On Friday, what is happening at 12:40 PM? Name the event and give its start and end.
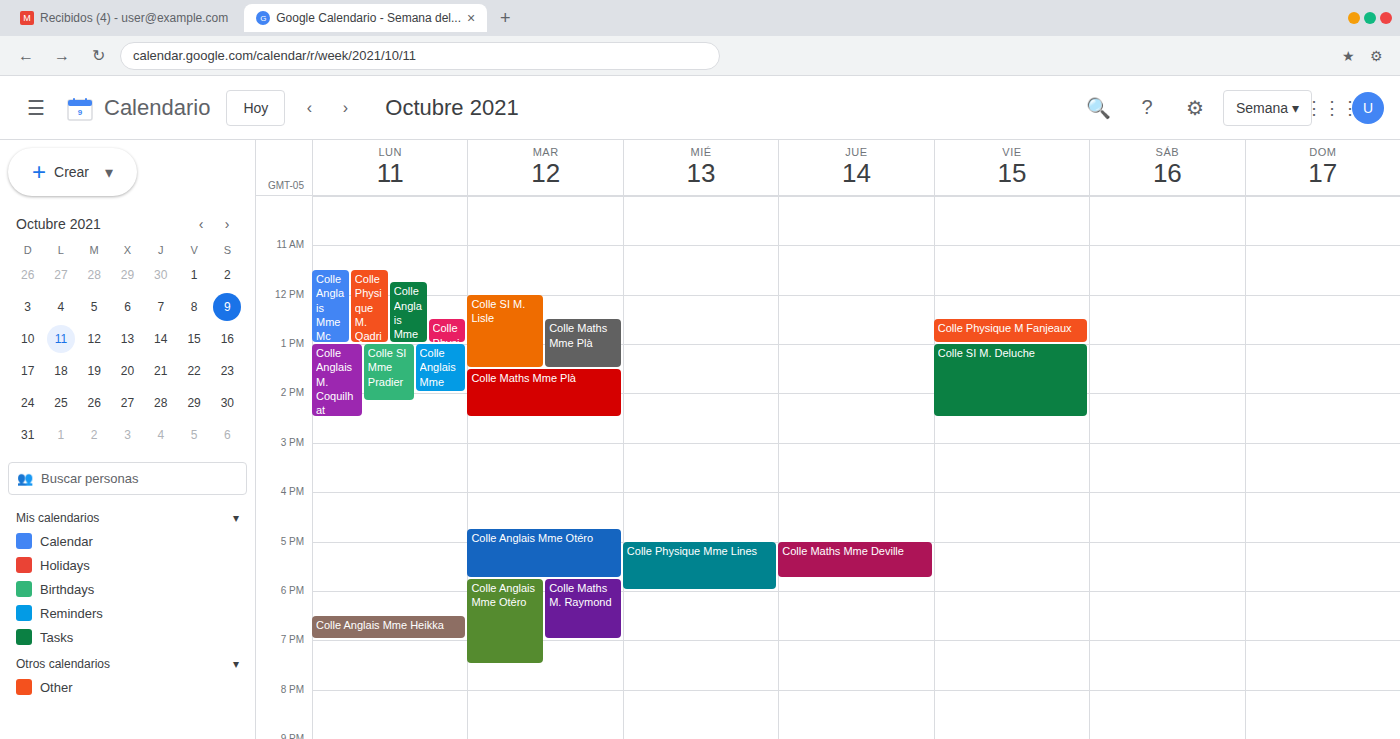
"Colle Physique M Fanjeaux", 12:30 PM to 1:00 PM